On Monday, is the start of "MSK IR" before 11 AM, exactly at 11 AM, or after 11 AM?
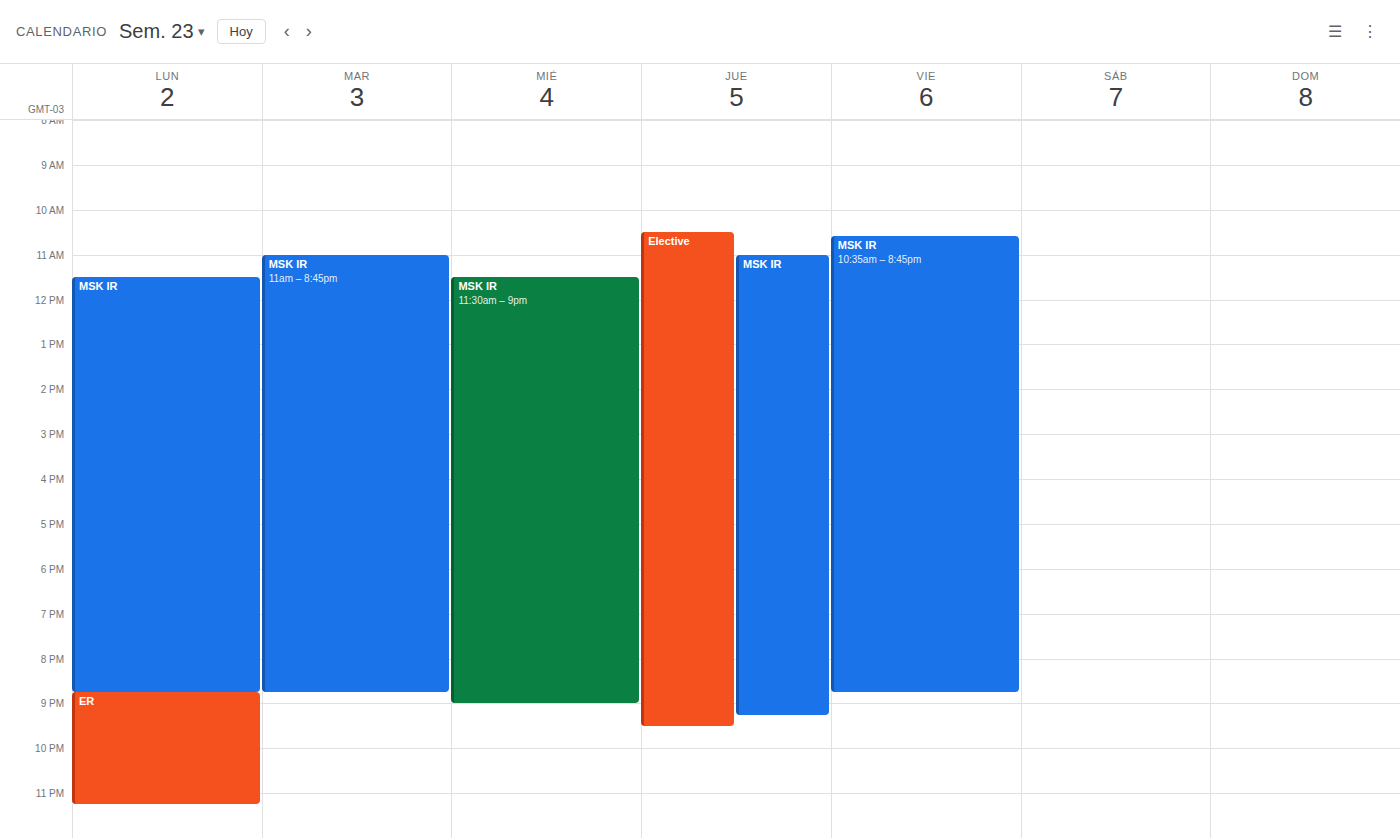
11:30 AM -- after 11 AM, 30 minutes below the 11 AM line.